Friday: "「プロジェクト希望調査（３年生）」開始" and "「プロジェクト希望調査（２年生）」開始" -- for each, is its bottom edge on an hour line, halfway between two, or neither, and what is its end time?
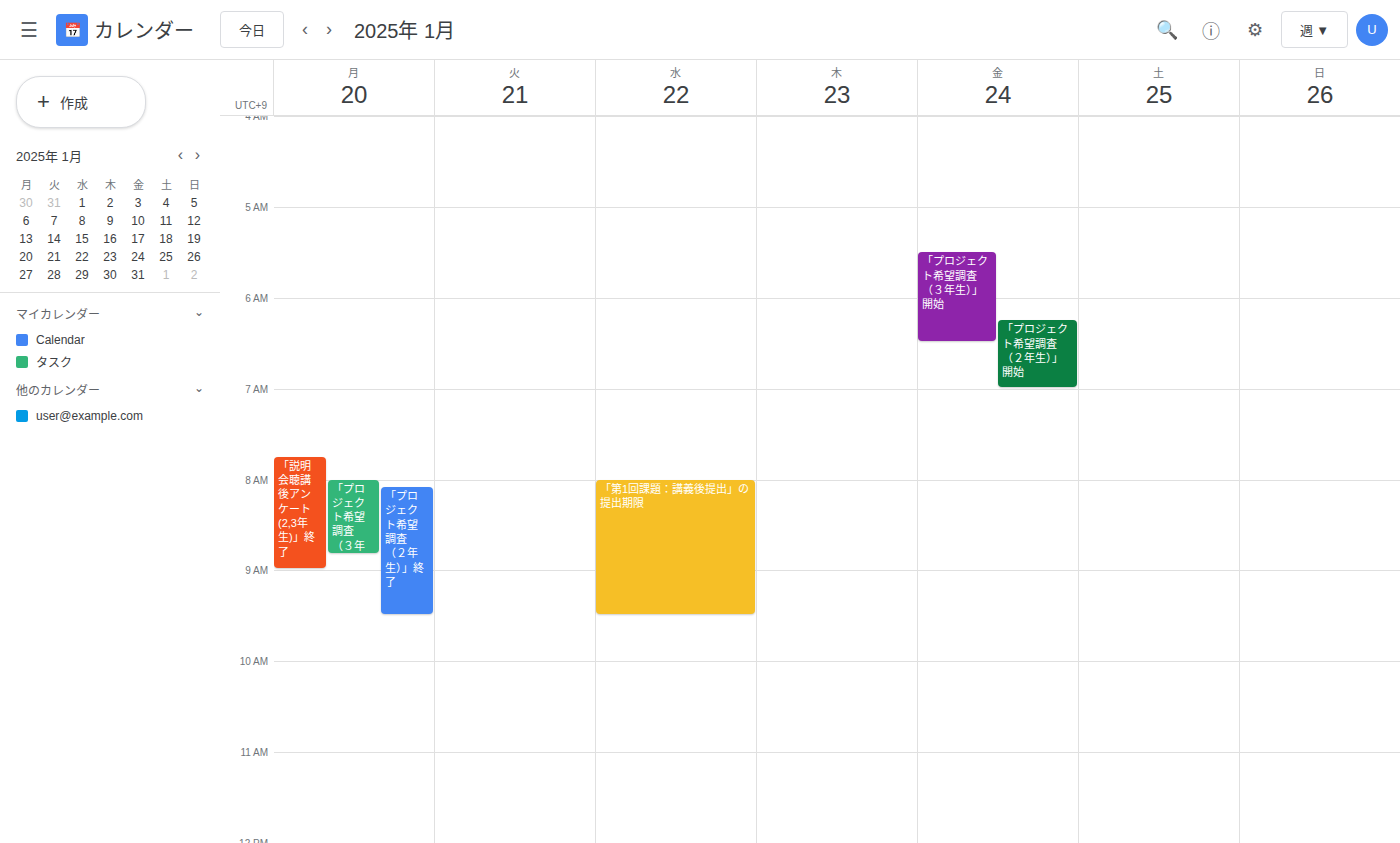
"「プロジェクト希望調査（３年生）」開始": 6:30 AM, halfway between the 6 AM and 7 AM lines. "「プロジェクト希望調査（２年生）」開始": 7:00 AM, exactly on the 7 AM line.